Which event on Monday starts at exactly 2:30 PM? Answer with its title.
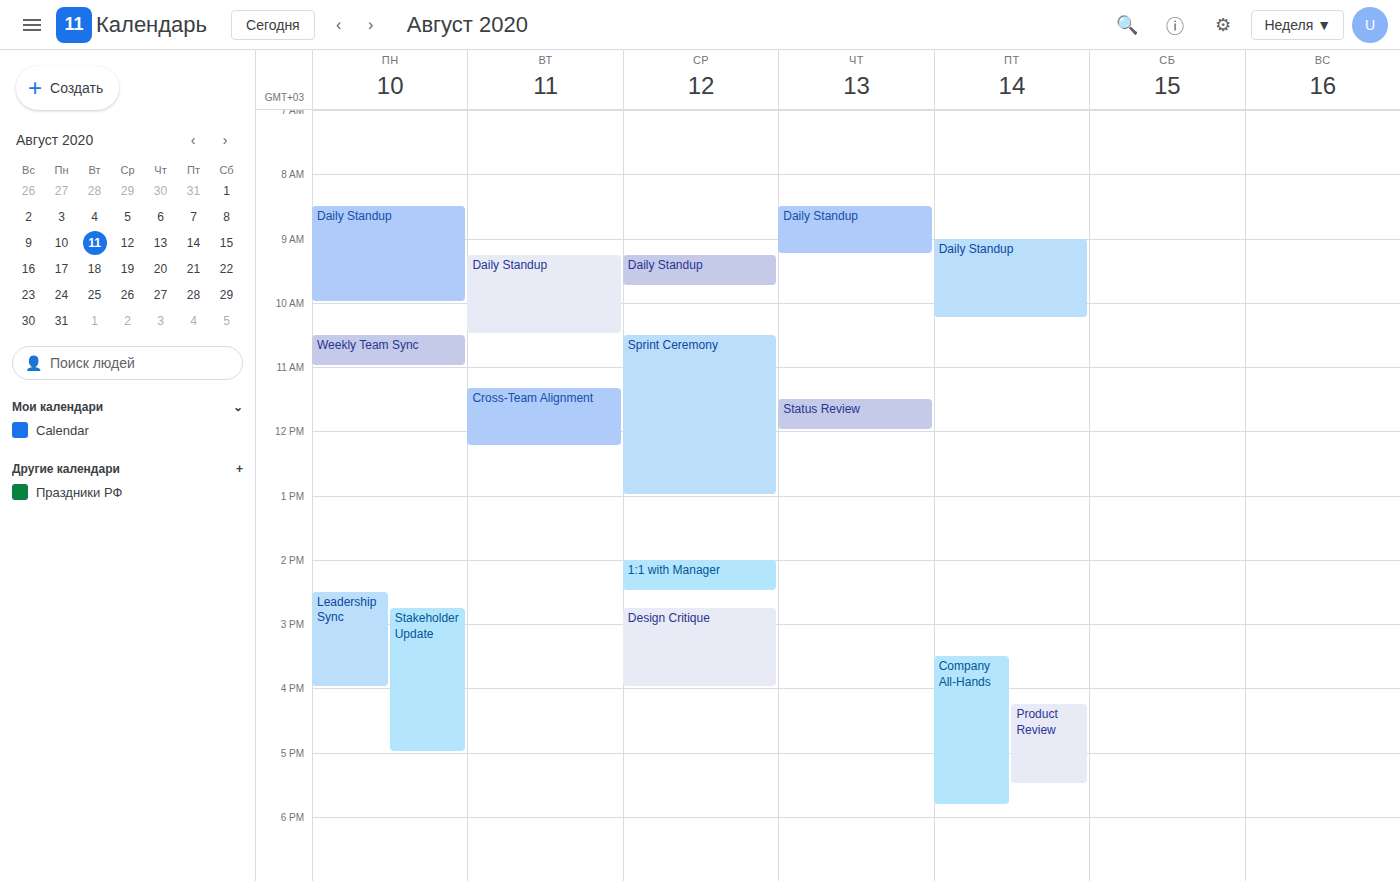
"Leadership Sync"